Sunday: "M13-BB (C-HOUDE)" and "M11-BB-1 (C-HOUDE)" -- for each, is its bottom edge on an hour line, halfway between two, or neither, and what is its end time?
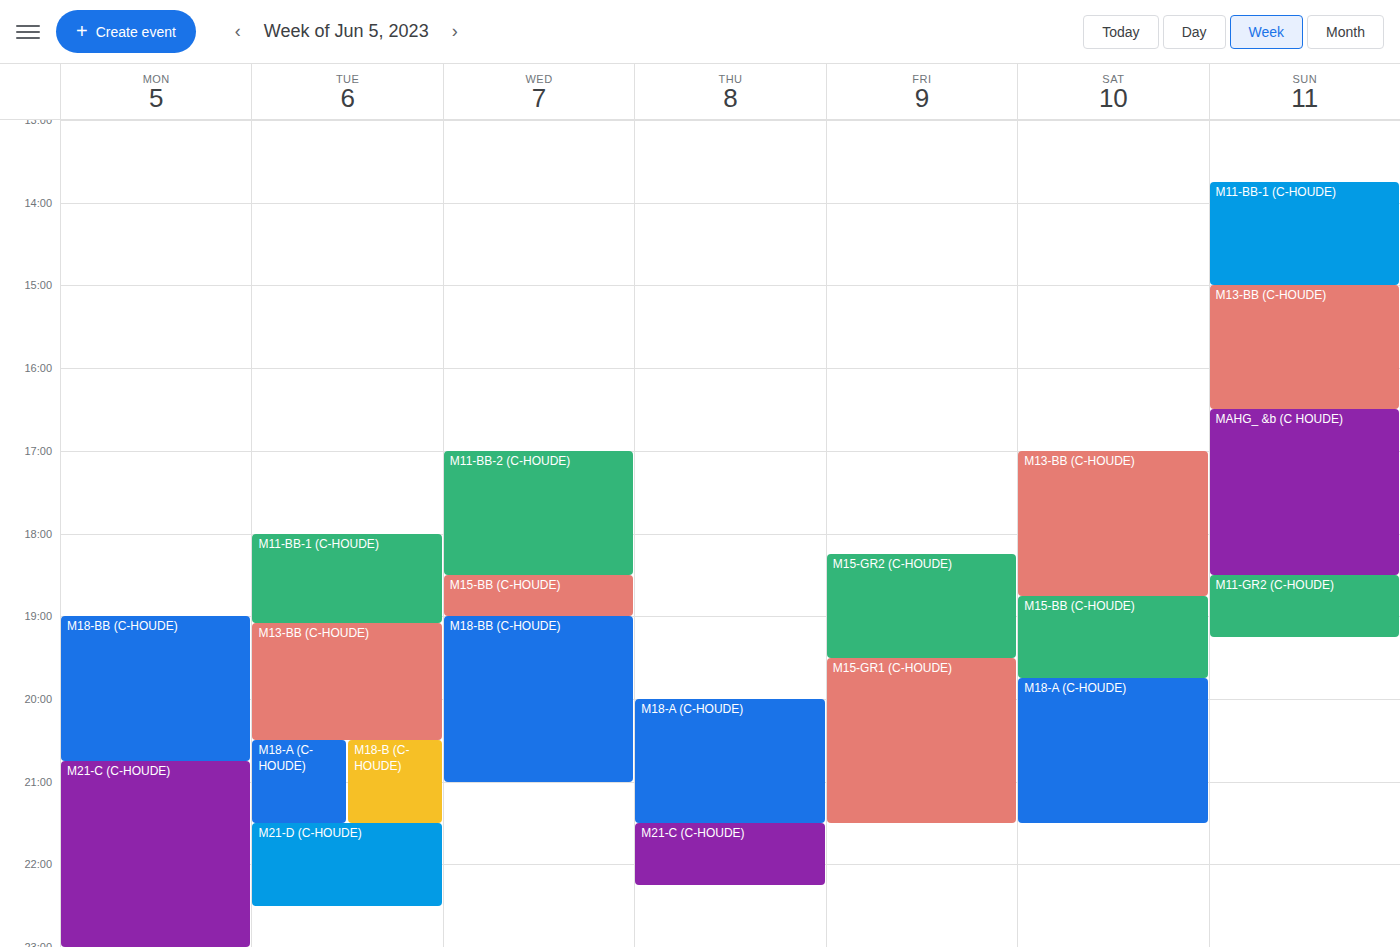
"M13-BB (C-HOUDE)": 4:30 PM, halfway between the 4 PM and 5 PM lines. "M11-BB-1 (C-HOUDE)": 3:00 PM, exactly on the 3 PM line.